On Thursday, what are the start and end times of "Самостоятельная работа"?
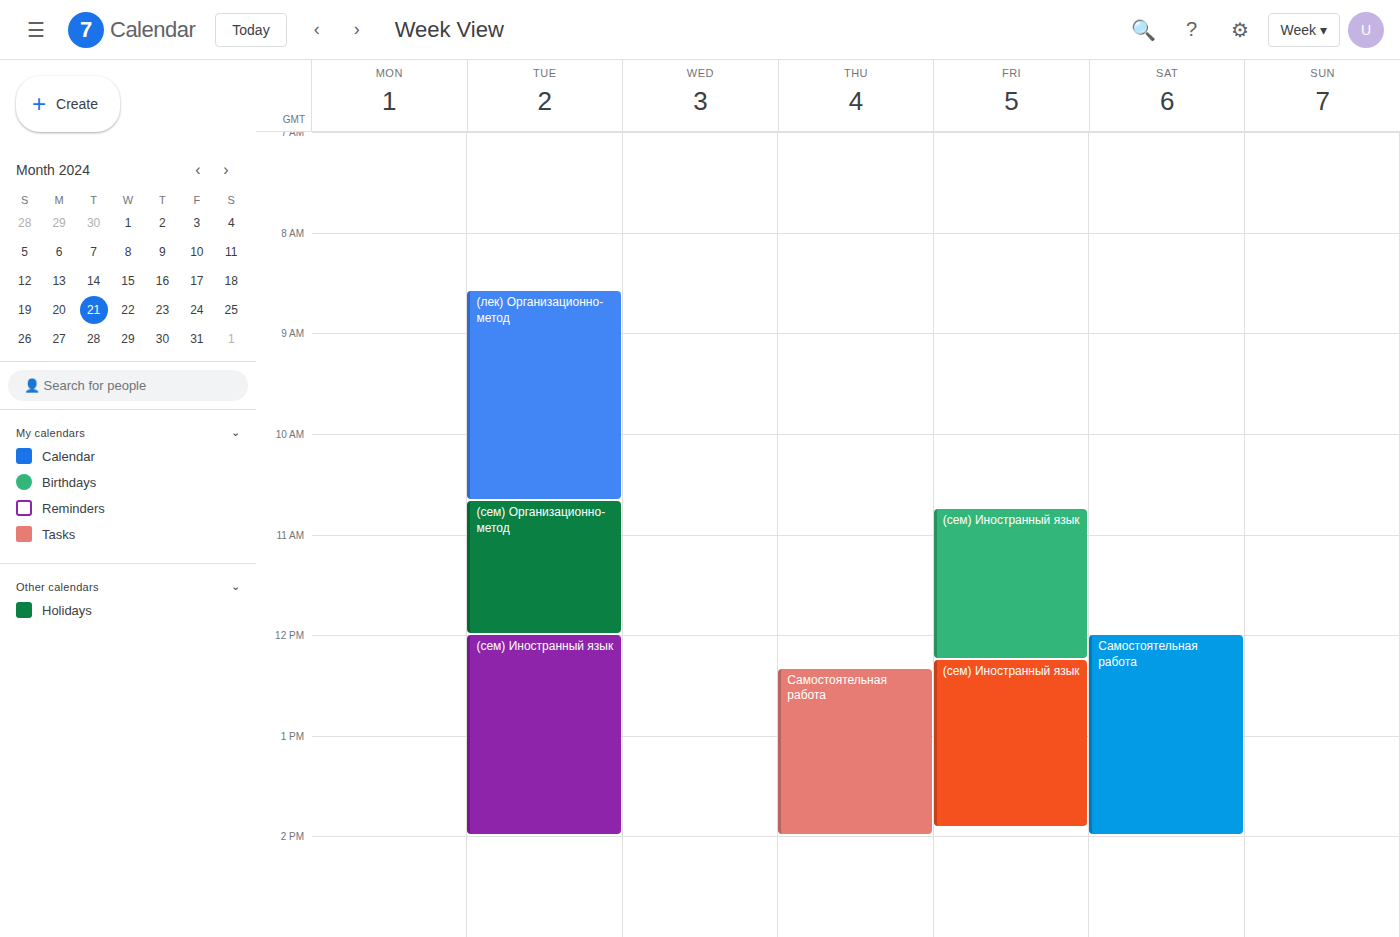
12:20 PM to 2:00 PM